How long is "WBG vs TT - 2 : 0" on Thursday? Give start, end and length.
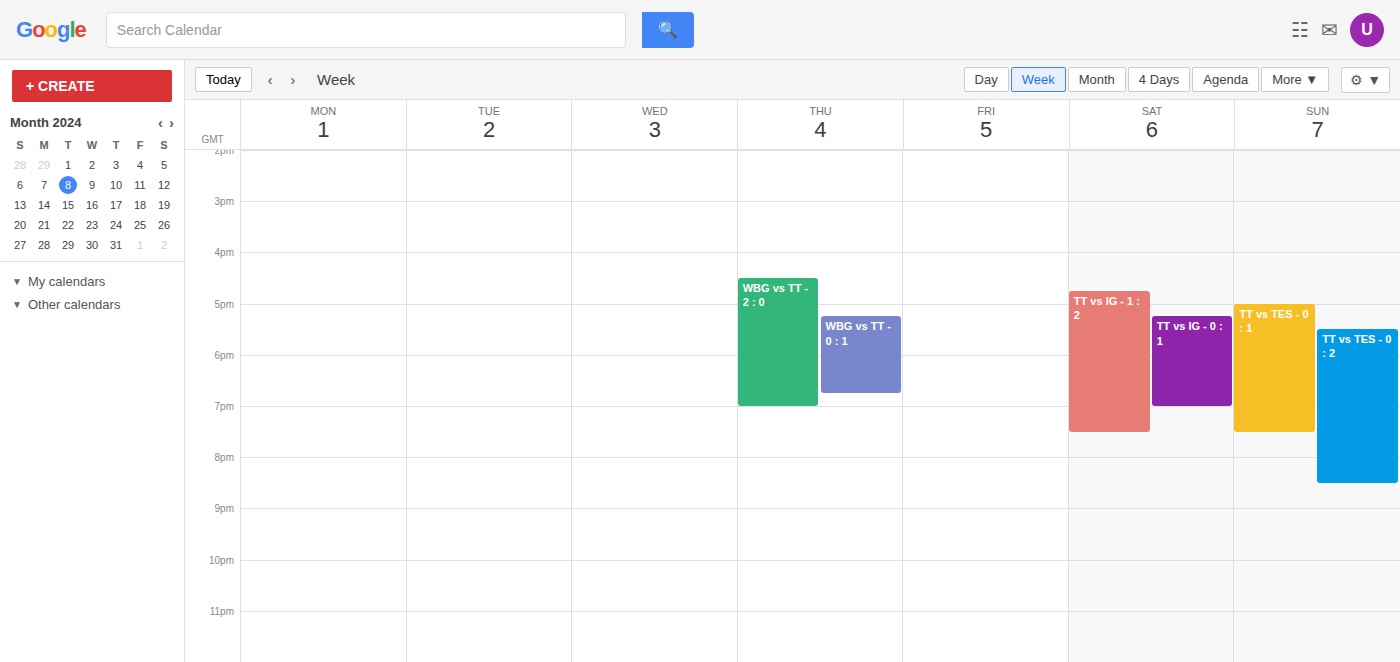
4:30 PM to 7:00 PM, 2 hours 30 minutes